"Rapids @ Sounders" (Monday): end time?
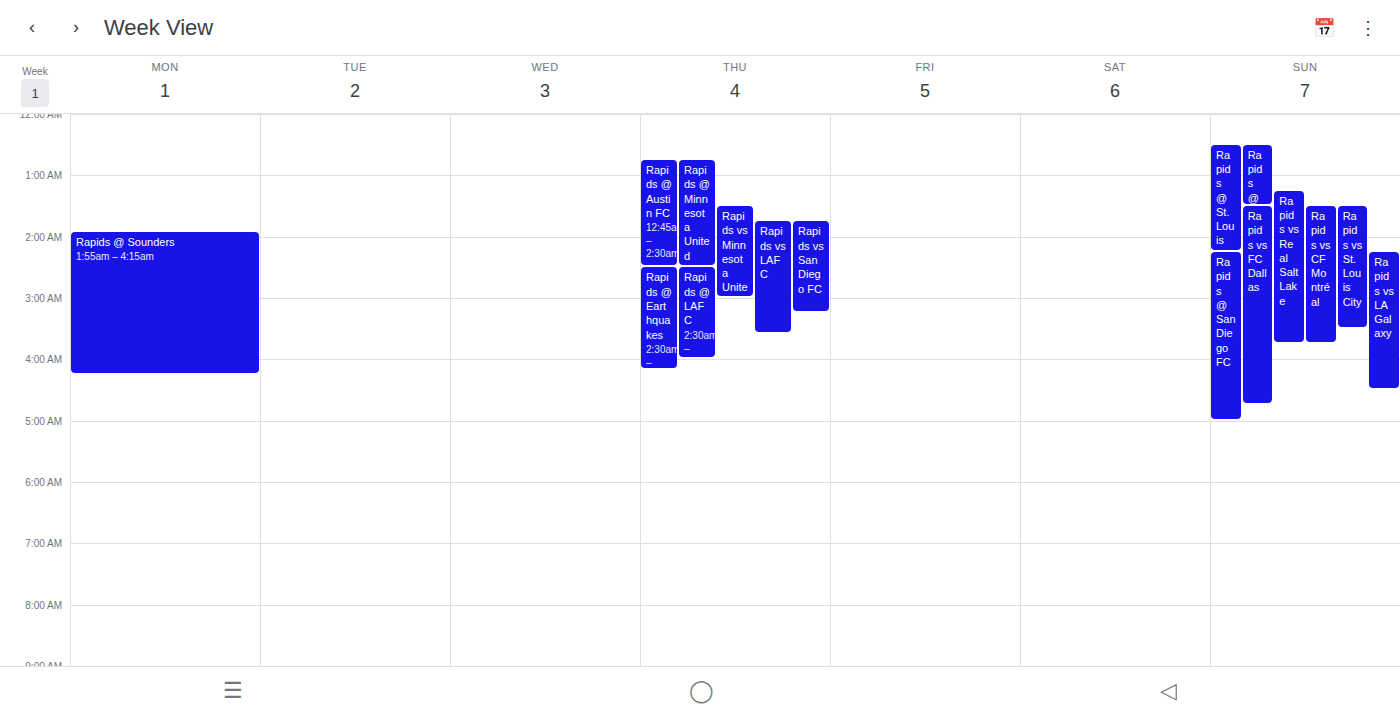
04:15